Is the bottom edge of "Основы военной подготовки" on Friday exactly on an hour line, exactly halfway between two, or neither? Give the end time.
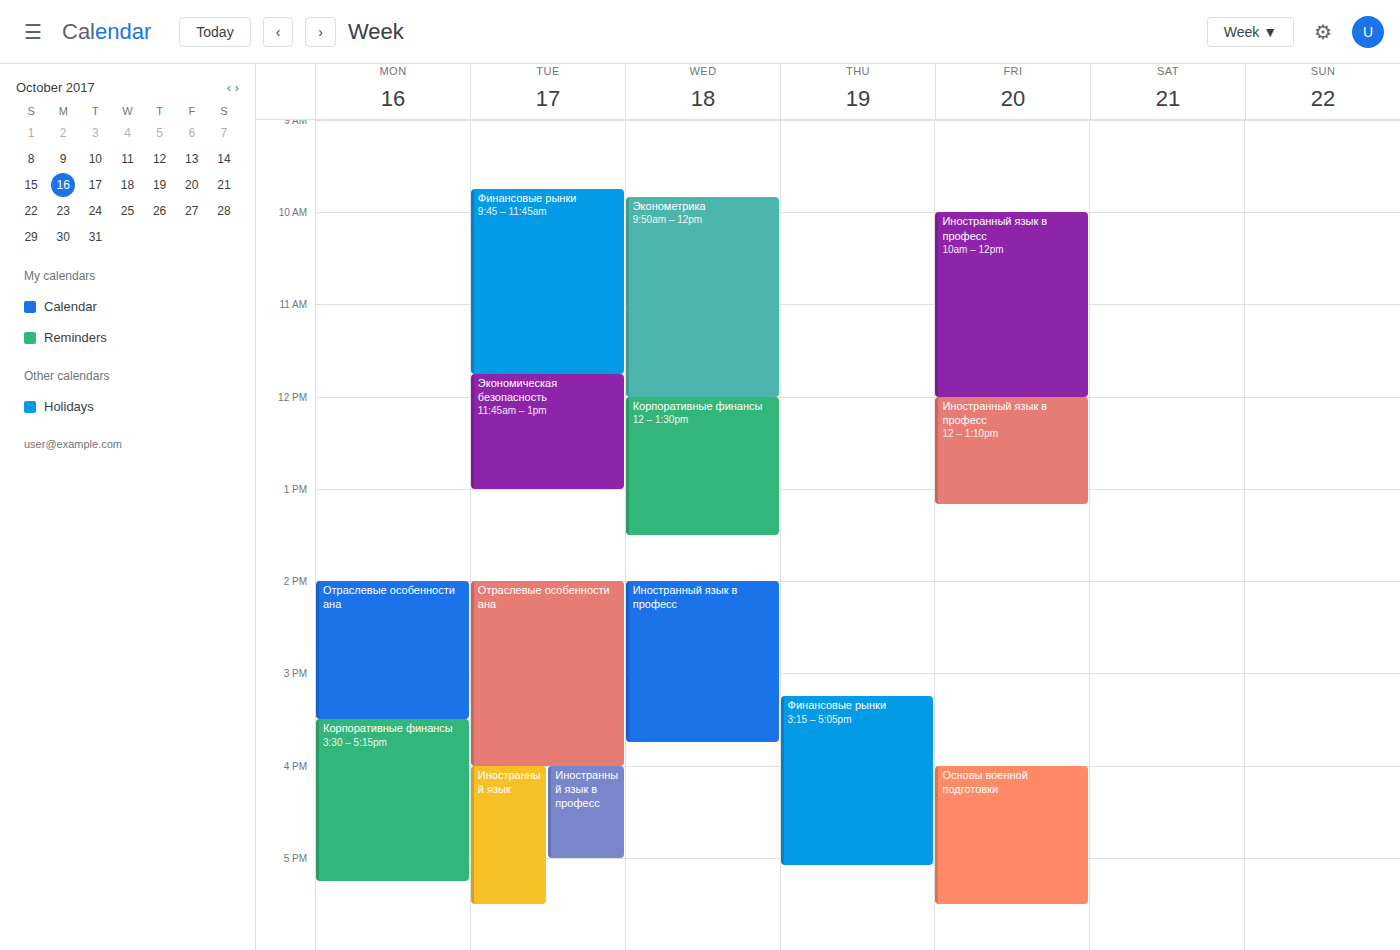
5:30 PM -- halfway between the 5 PM and 6 PM lines.